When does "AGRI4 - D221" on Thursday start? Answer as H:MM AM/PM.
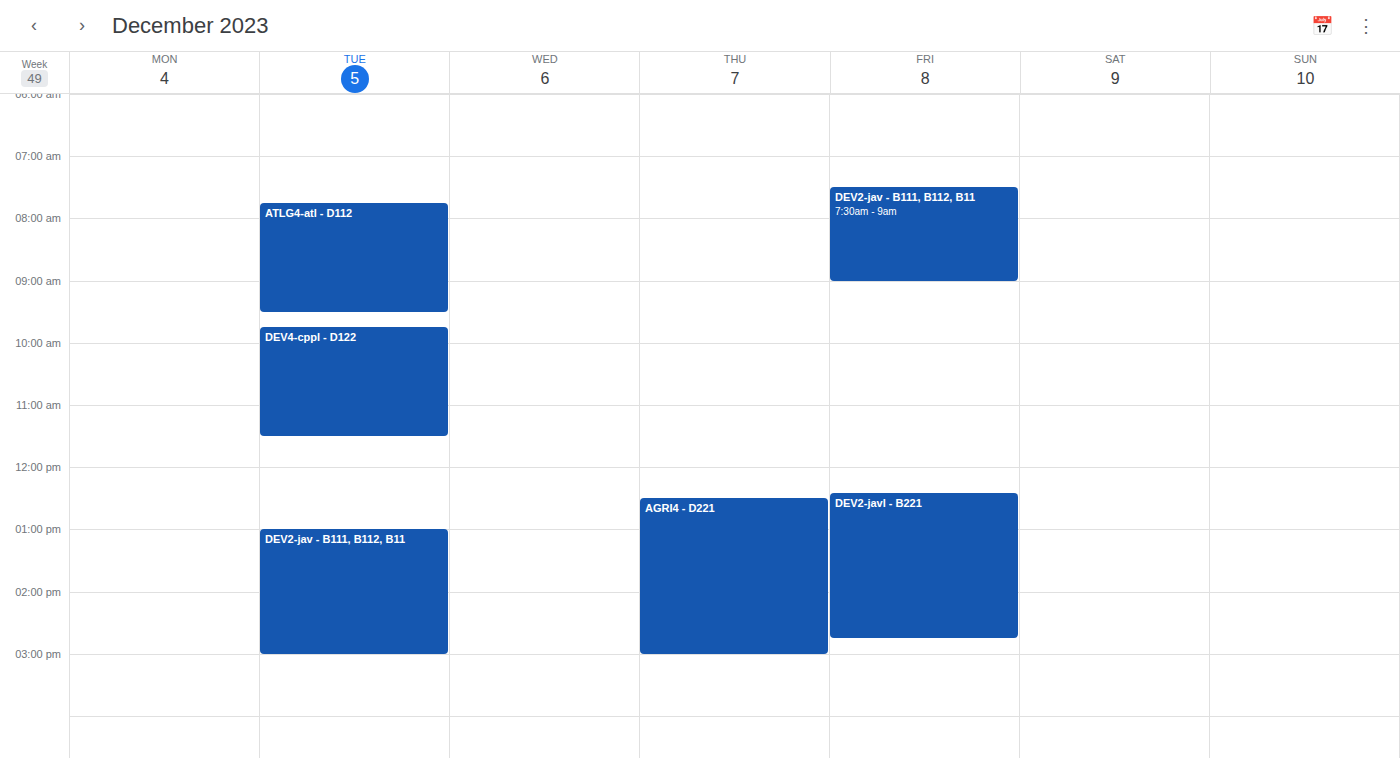
12:30 PM